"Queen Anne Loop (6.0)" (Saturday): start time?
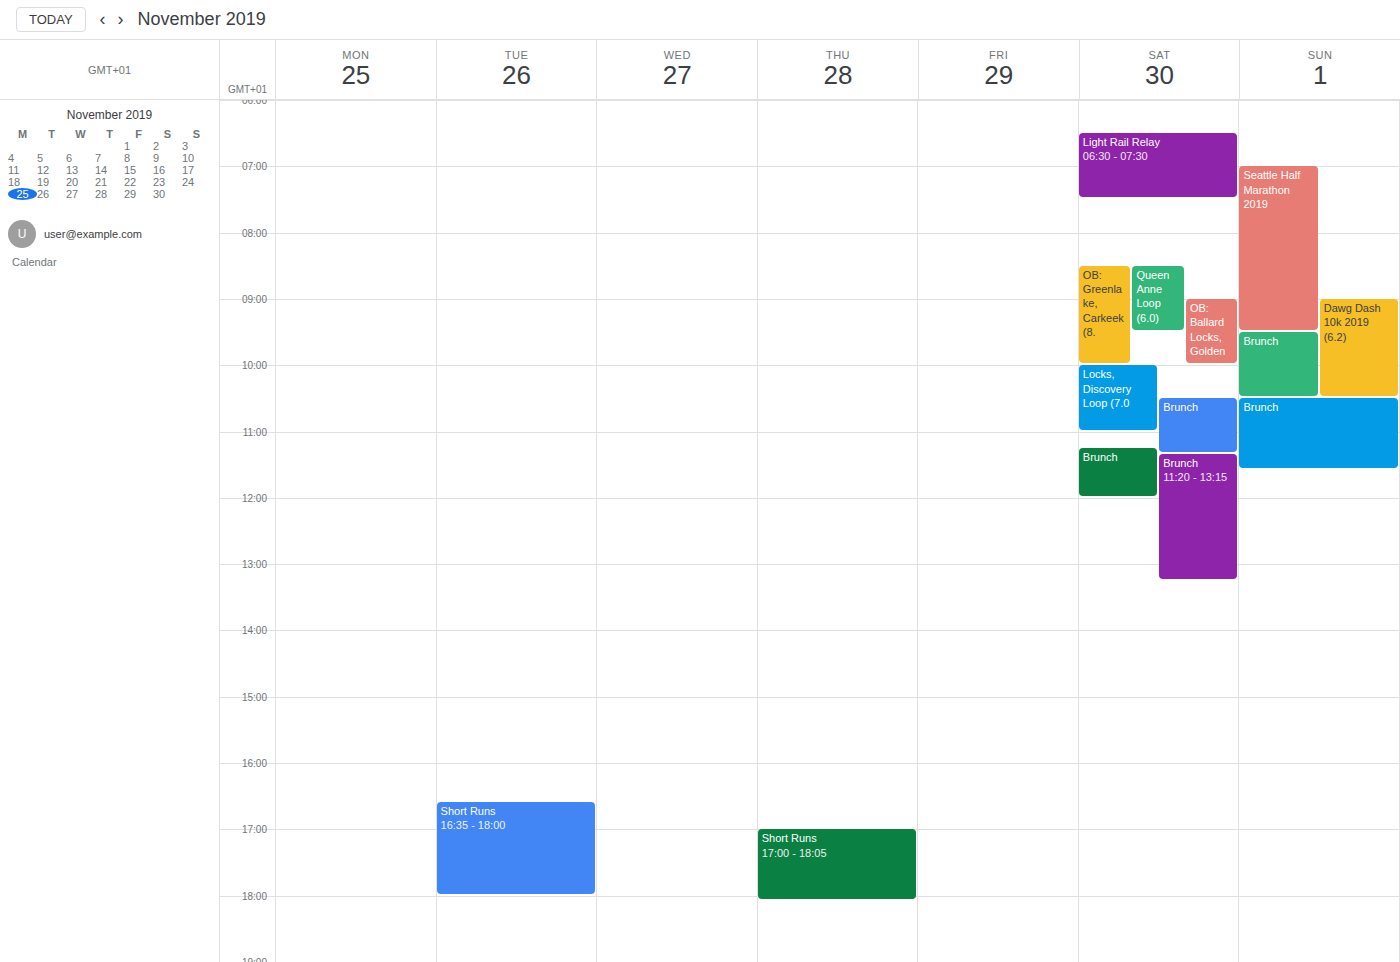
08:30